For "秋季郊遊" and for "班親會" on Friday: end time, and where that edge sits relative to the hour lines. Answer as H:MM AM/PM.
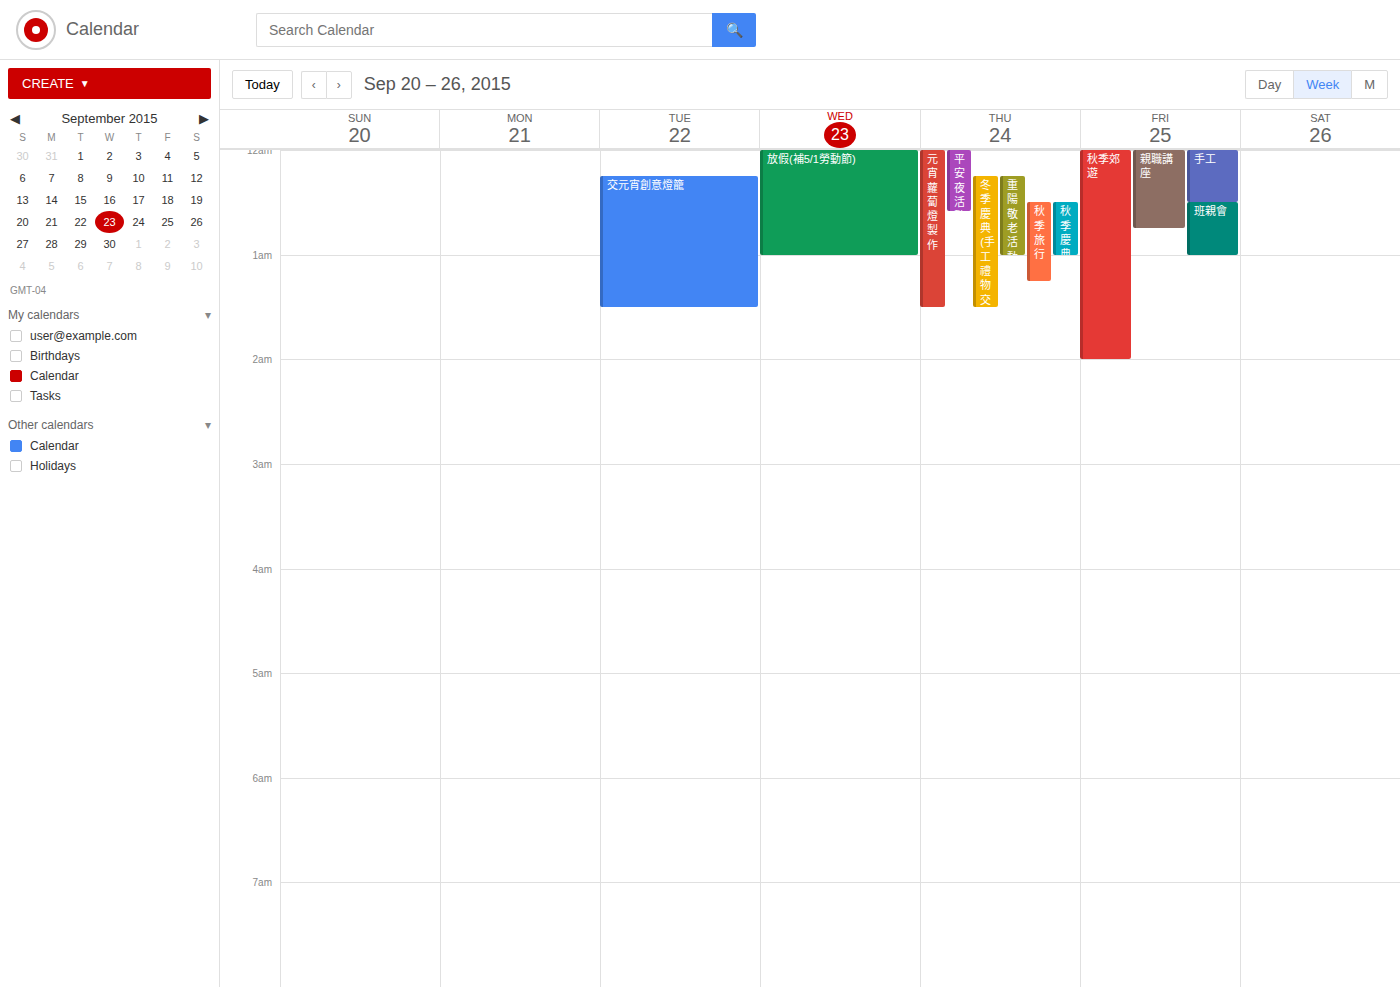
"秋季郊遊": 2:00 AM, exactly on the 2 AM line. "班親會": 1:00 AM, exactly on the 1 AM line.